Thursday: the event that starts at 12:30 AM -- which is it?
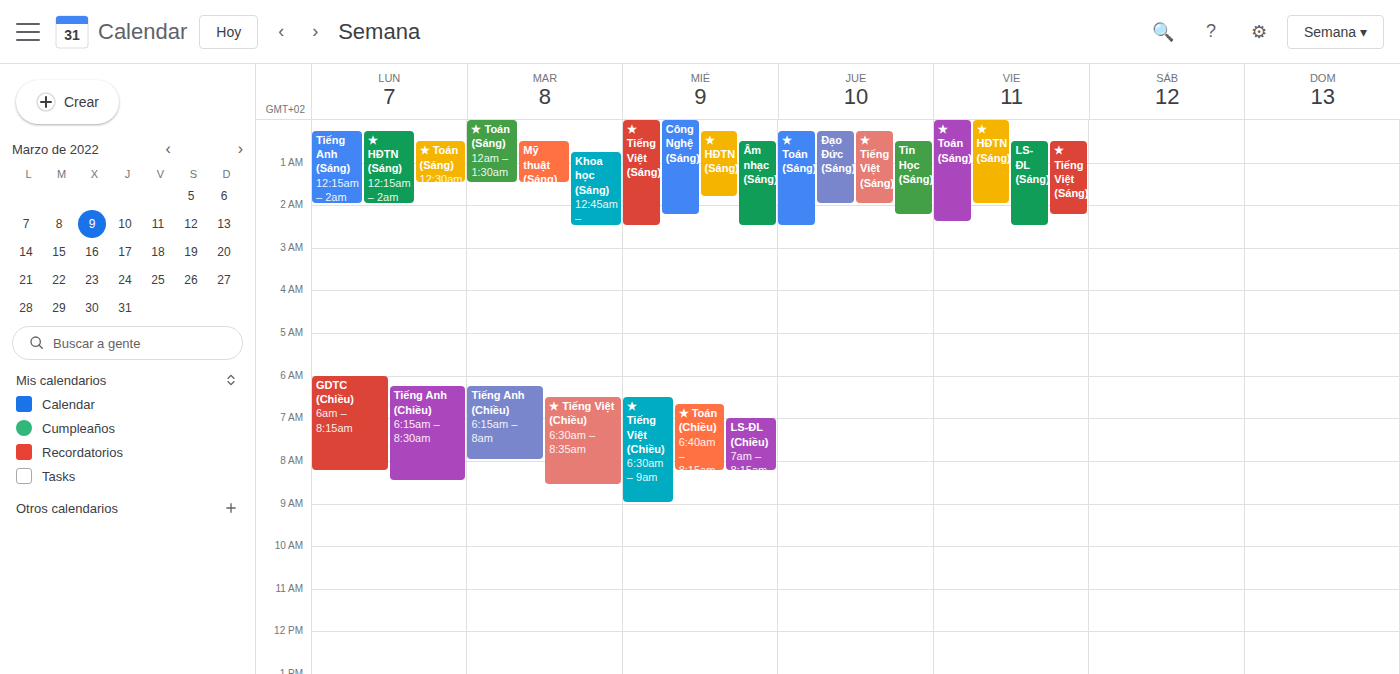
"Tin Học (Sáng)"